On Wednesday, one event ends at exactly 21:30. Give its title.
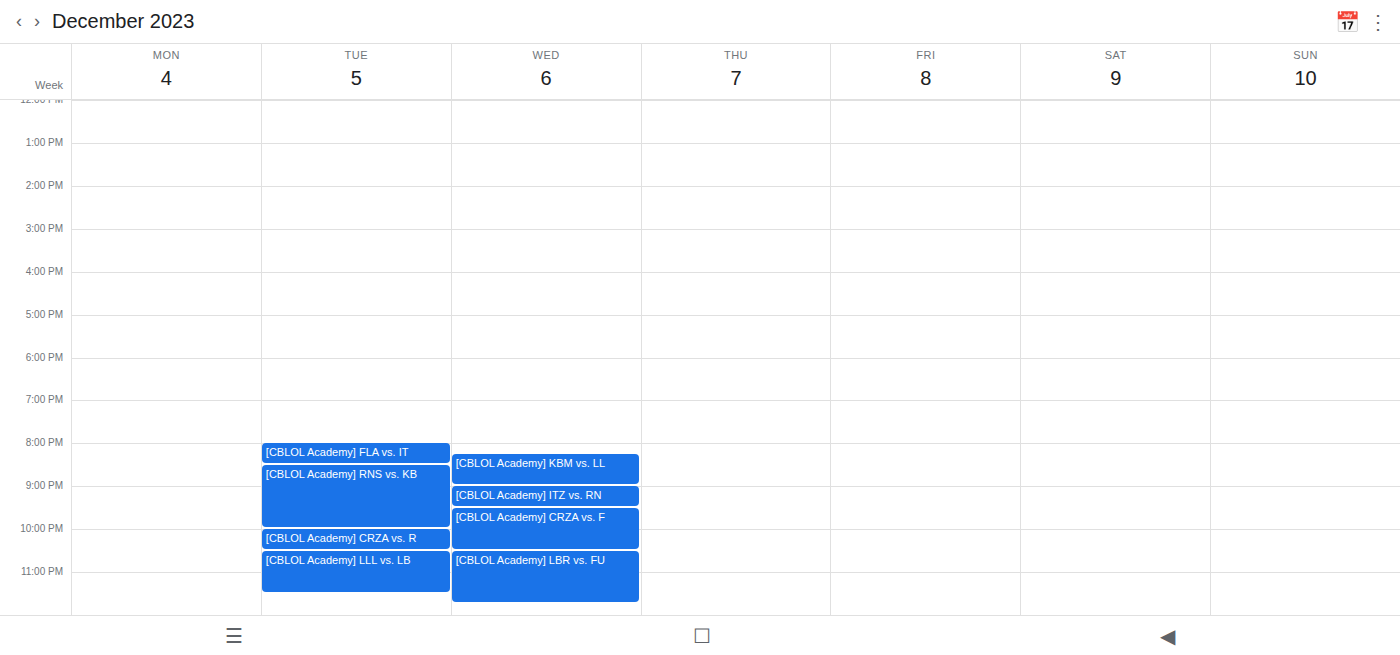
"[CBLOL Academy] ITZ vs. RN"